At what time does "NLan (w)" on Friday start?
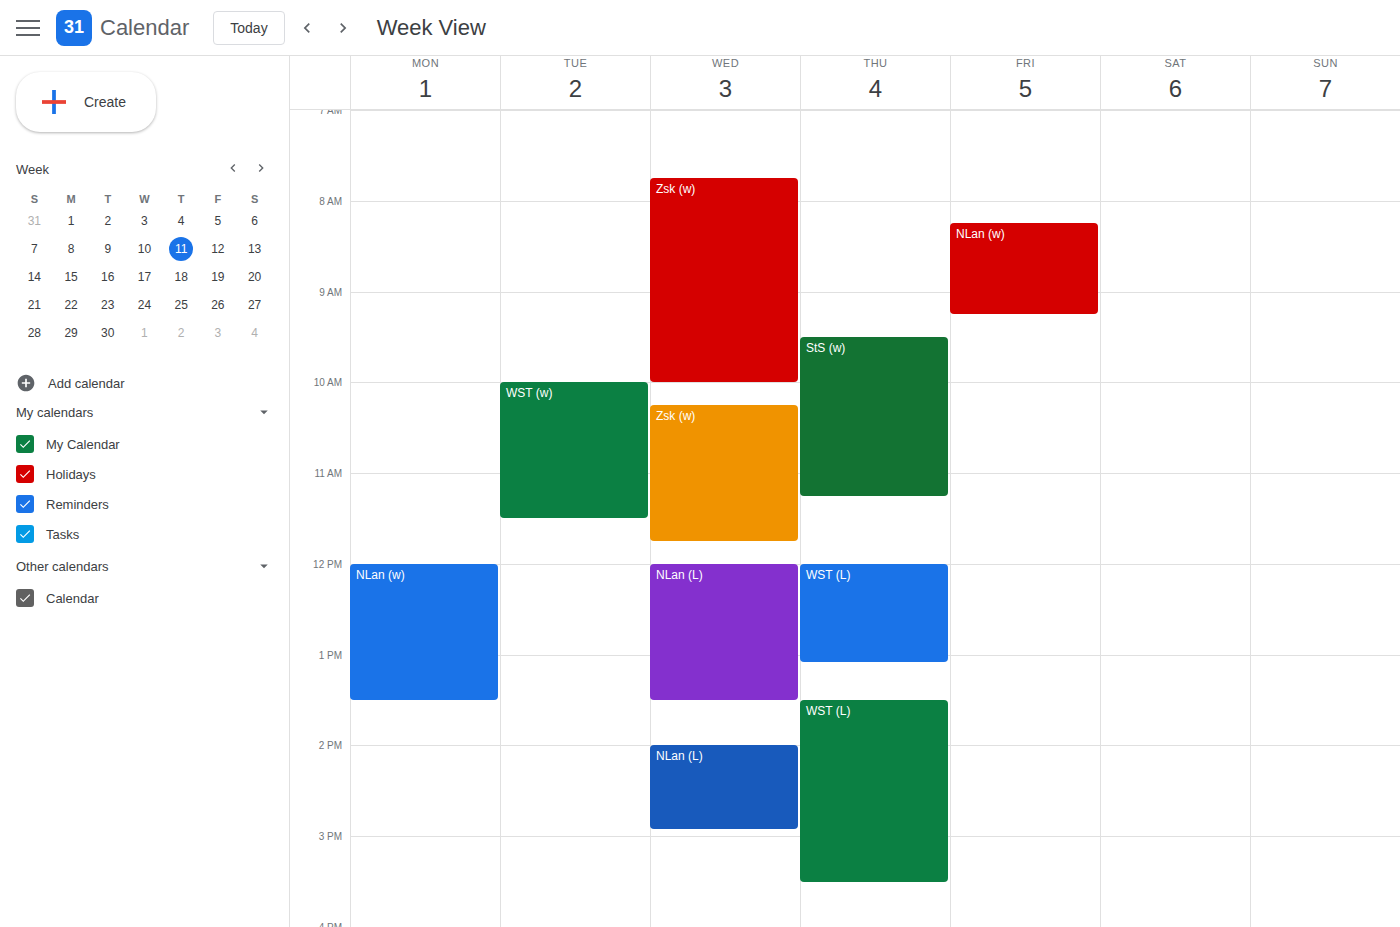
8:15 AM